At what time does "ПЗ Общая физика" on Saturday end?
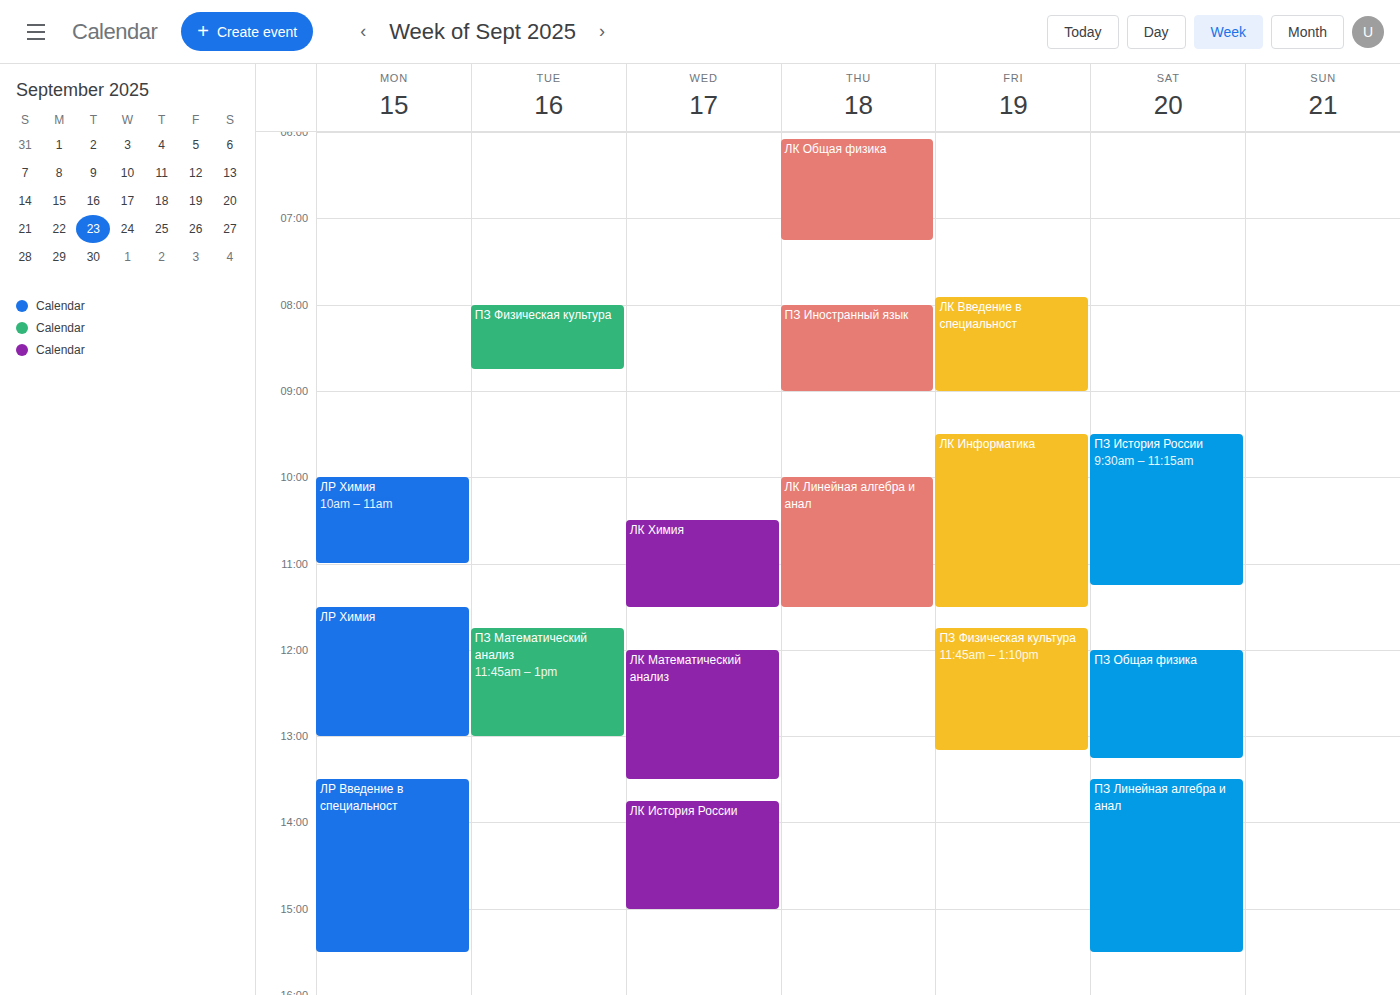
1:15 PM